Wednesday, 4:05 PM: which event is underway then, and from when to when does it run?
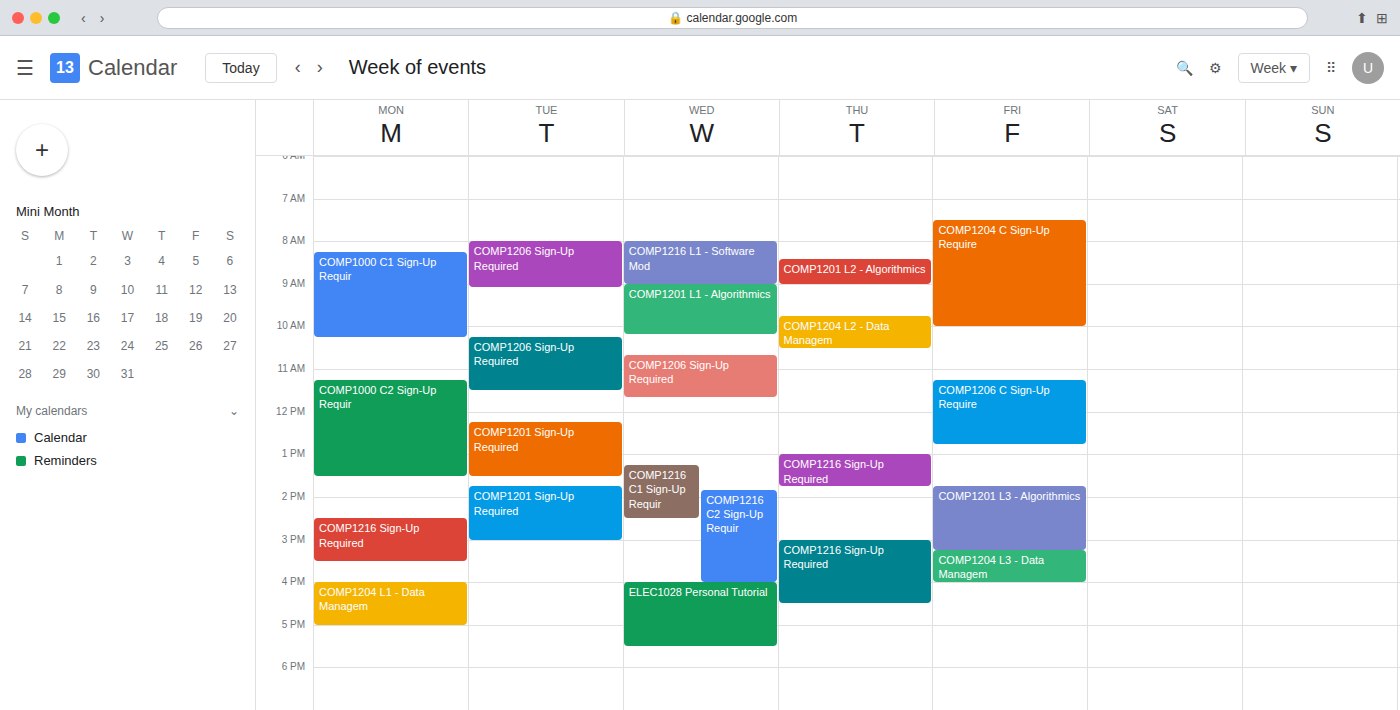
"ELEC1028 Personal Tutorial", 4:00 PM to 5:30 PM